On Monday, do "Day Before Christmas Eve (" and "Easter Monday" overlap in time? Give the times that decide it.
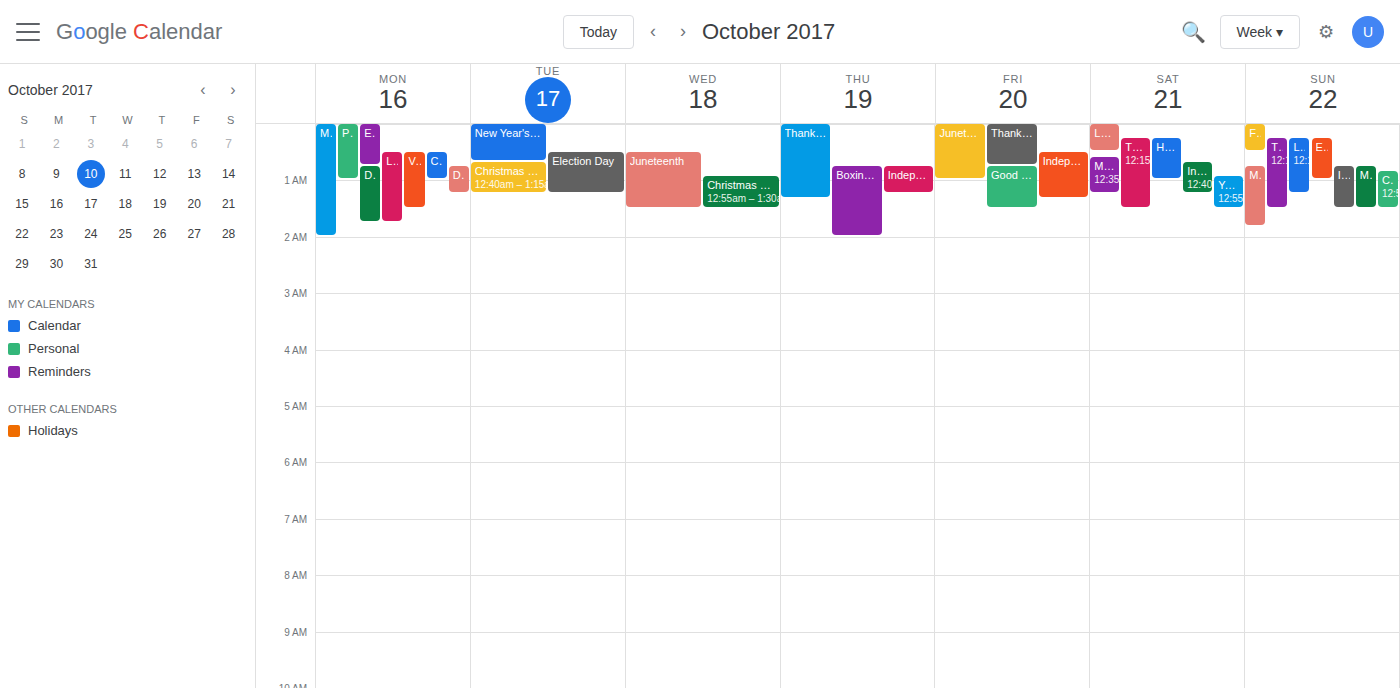
"Easter Monday" ends at 12:45 AM, exactly when "Day Before Christmas Eve (" starts -- they touch but do not overlap.